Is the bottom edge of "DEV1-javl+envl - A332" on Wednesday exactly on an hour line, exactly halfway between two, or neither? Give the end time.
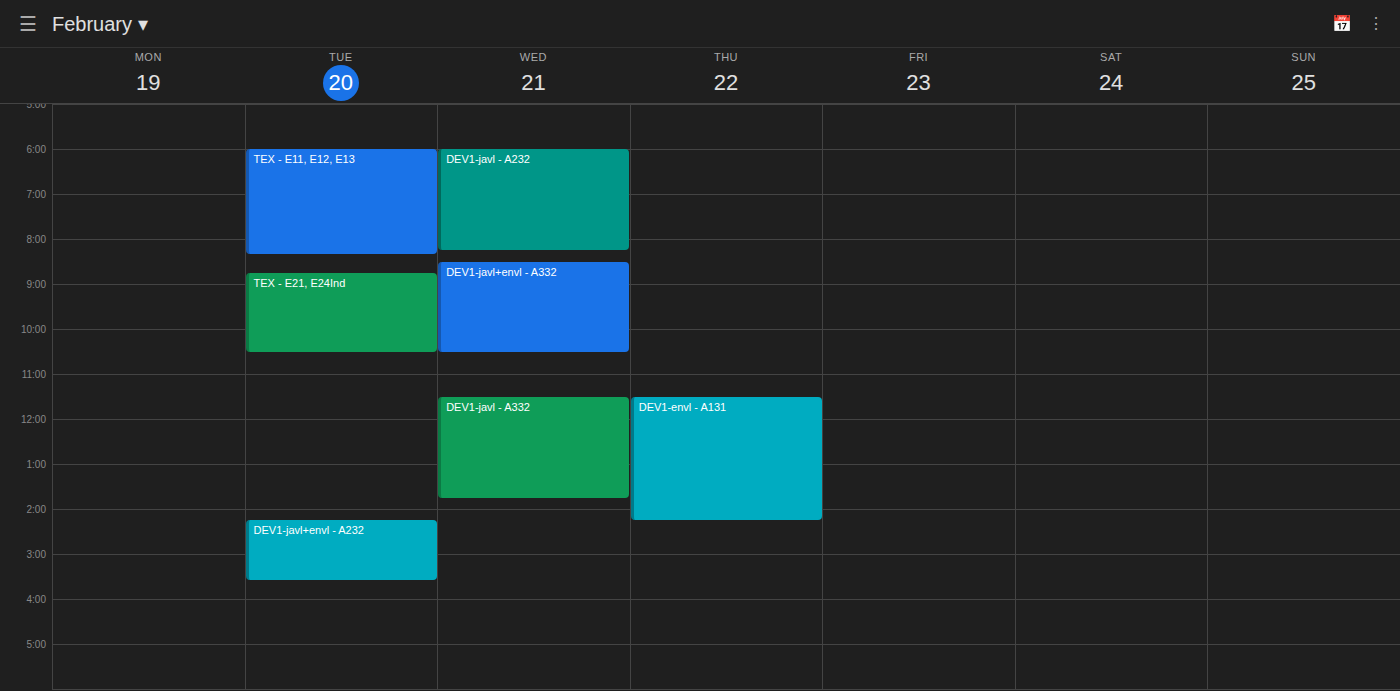
10:30 AM -- halfway between the 10 AM and 11 AM lines.